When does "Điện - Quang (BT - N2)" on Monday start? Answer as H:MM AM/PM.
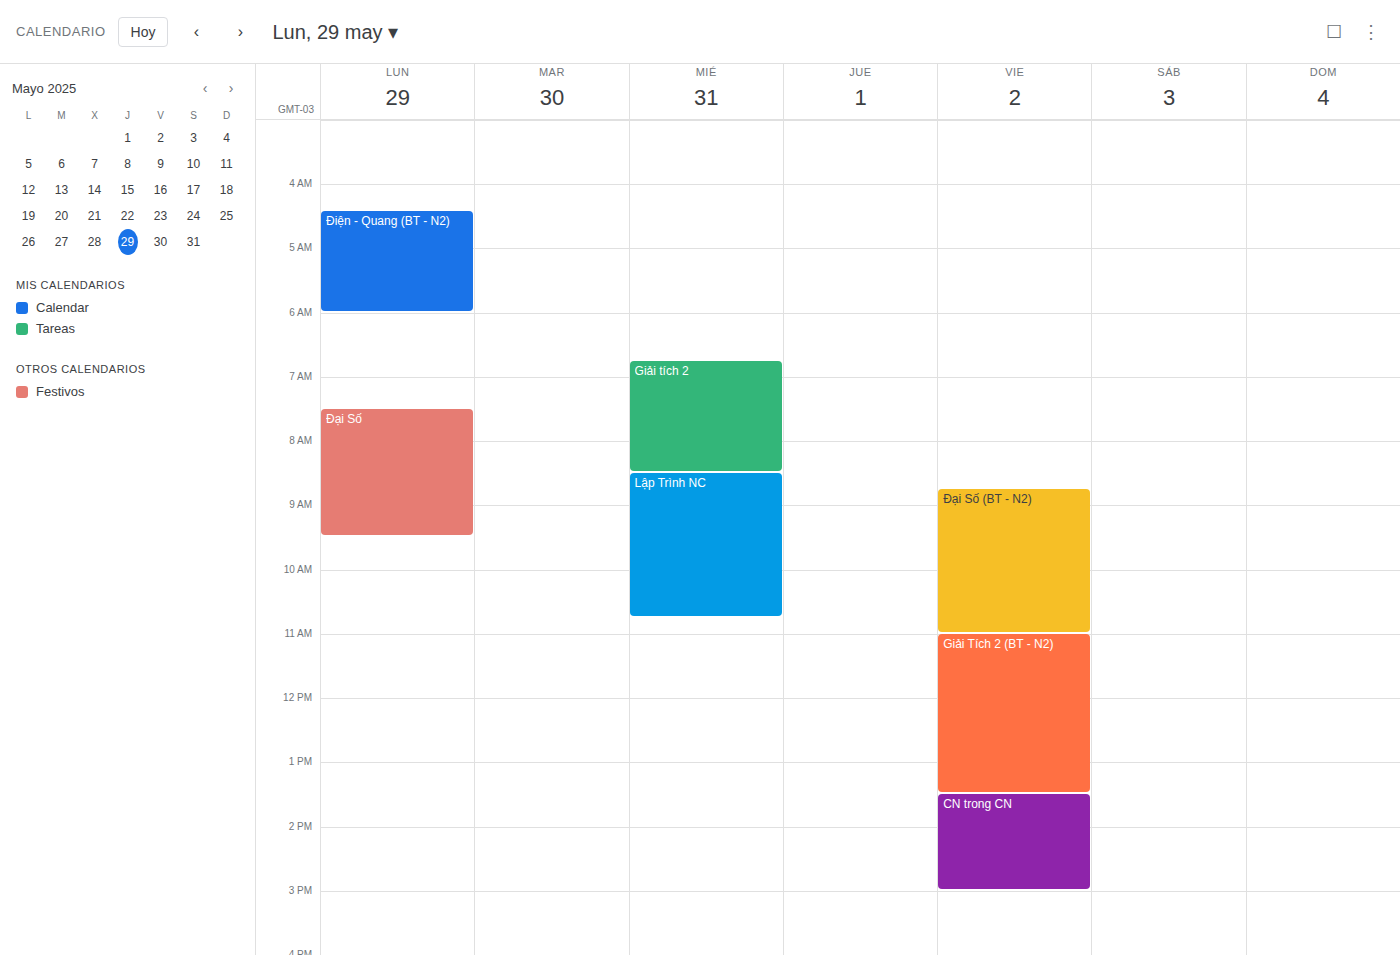
4:25 AM